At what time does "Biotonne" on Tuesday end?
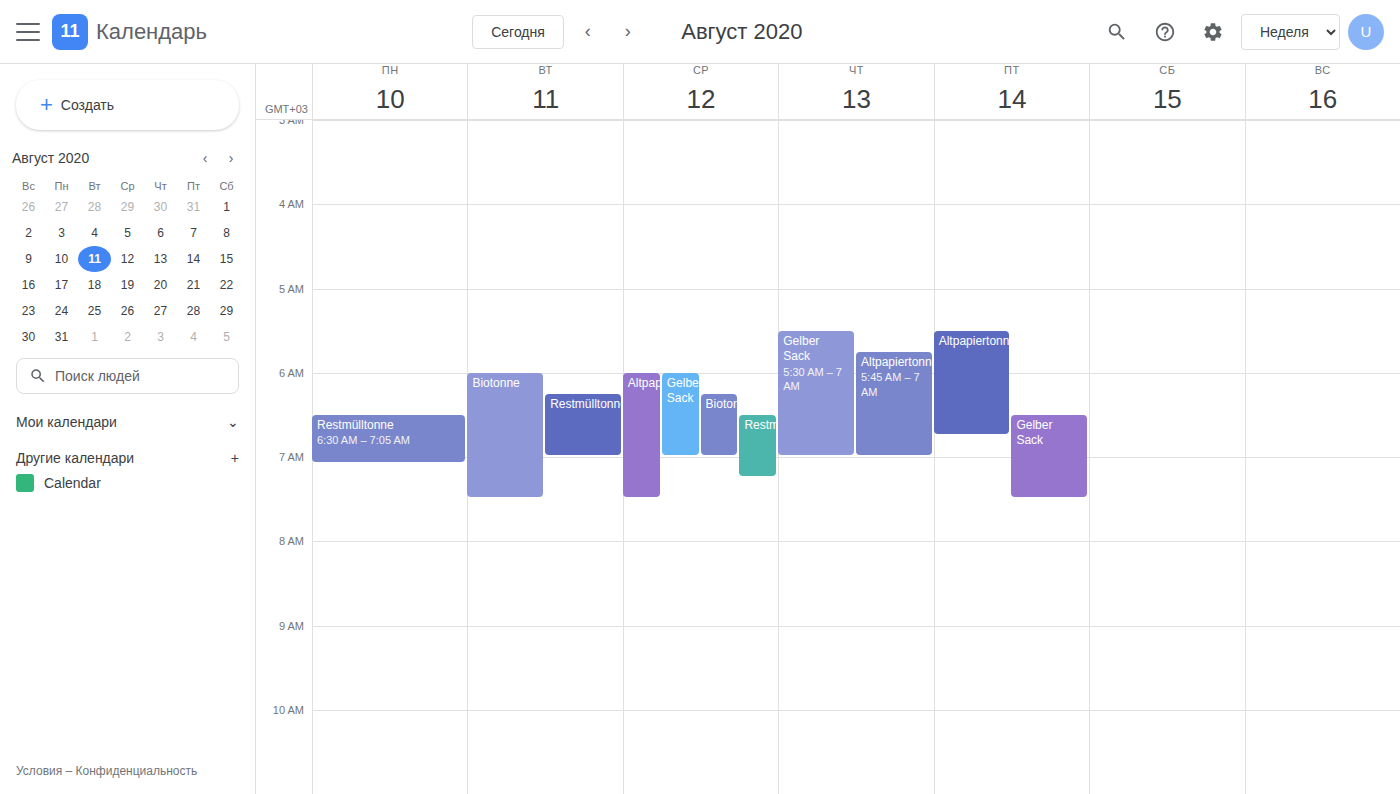
07:30